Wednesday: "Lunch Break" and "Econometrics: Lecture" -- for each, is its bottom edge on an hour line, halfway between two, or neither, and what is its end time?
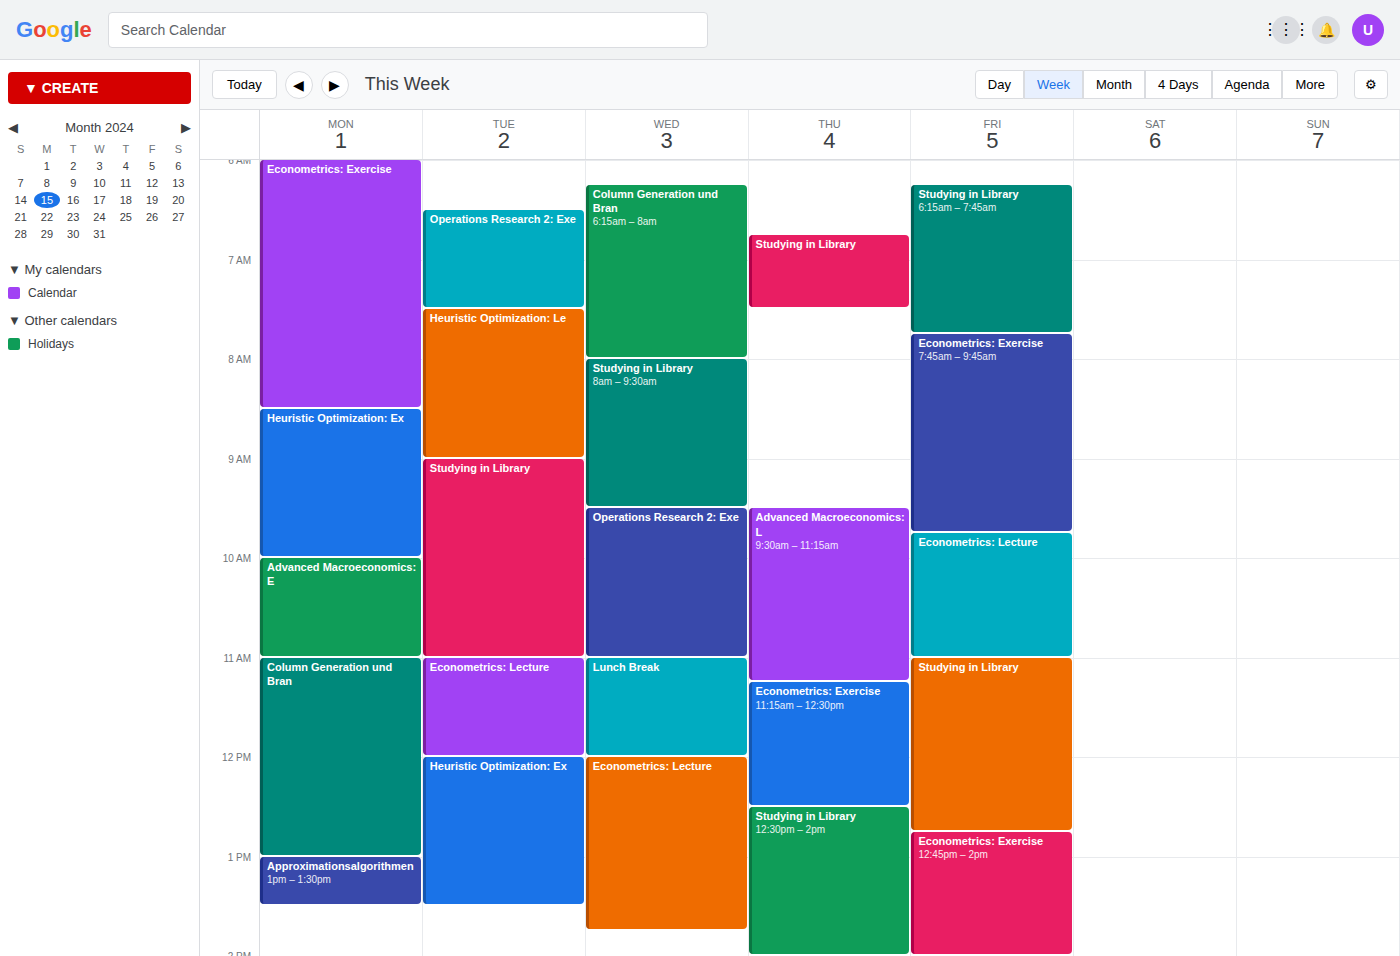
"Lunch Break": 12:00, exactly on the 12:00 line. "Econometrics: Lecture": 13:45, neither: three quarters of the way from the 13:00 line to the 14:00 line.